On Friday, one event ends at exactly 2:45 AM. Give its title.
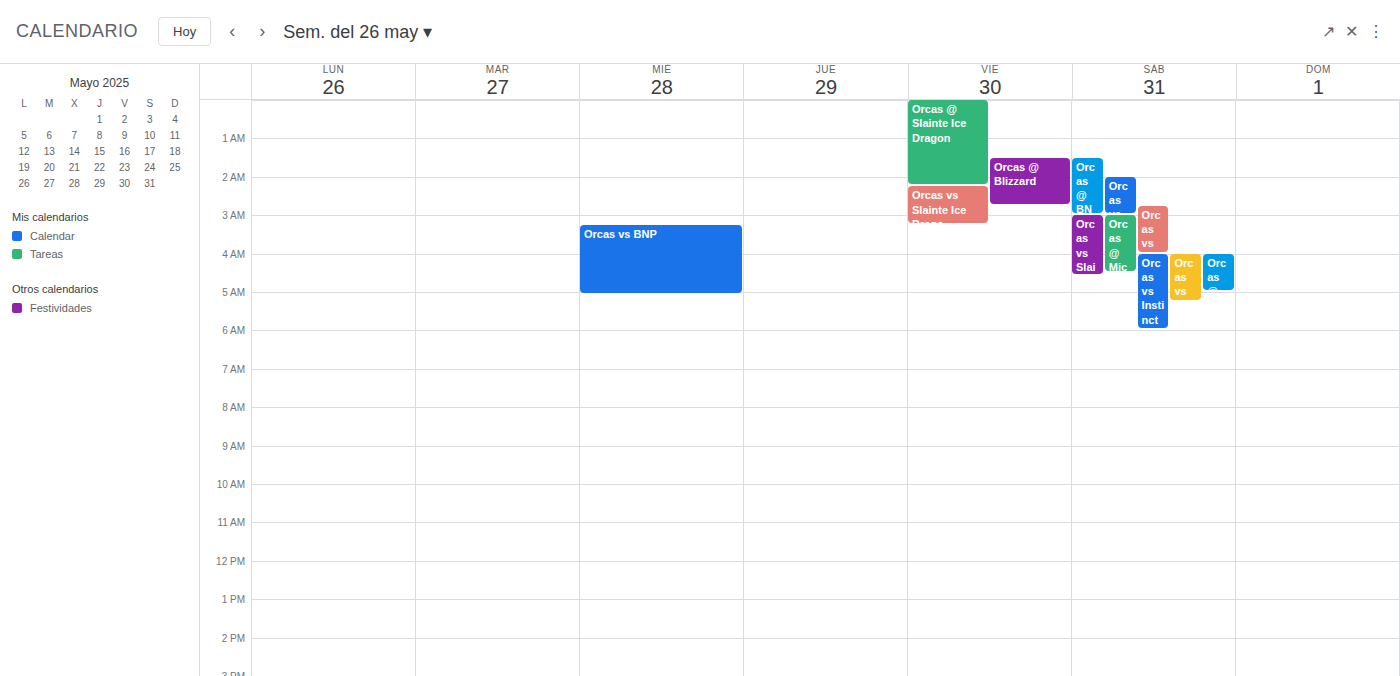
"Orcas @ Blizzard"